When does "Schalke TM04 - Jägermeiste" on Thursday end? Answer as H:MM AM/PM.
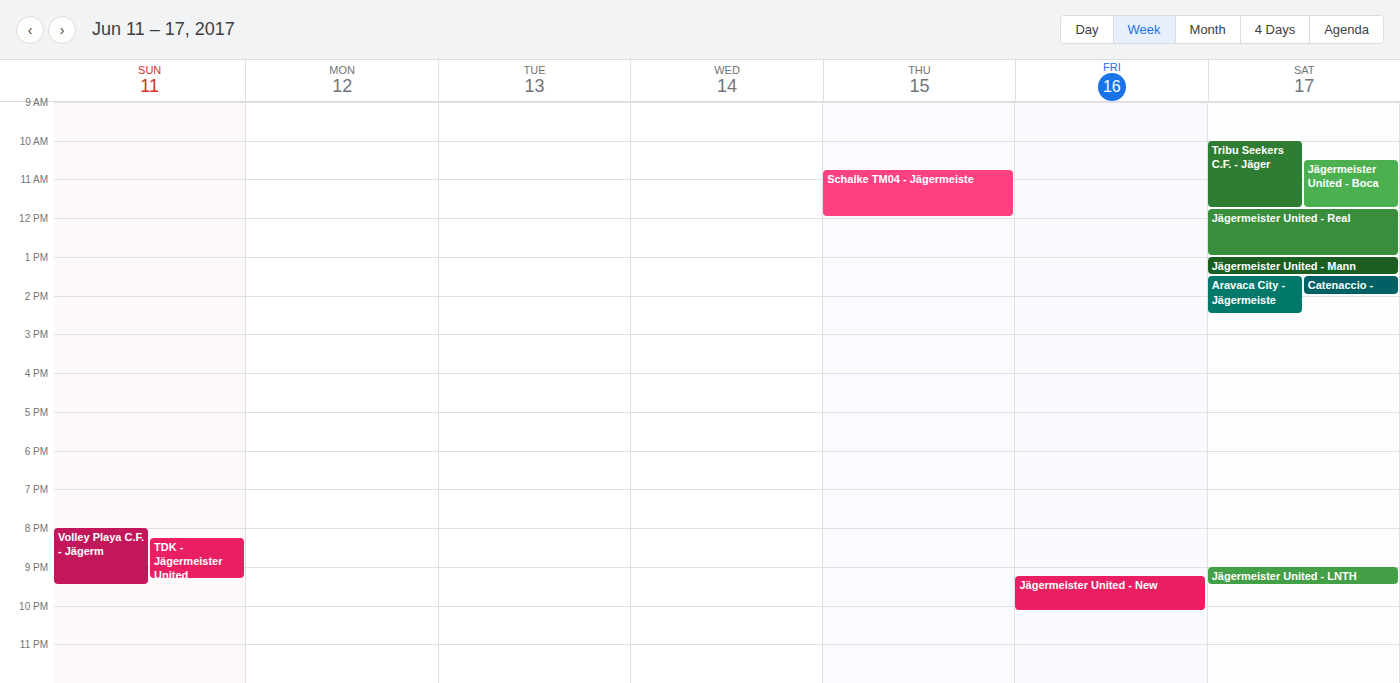
12:00 PM